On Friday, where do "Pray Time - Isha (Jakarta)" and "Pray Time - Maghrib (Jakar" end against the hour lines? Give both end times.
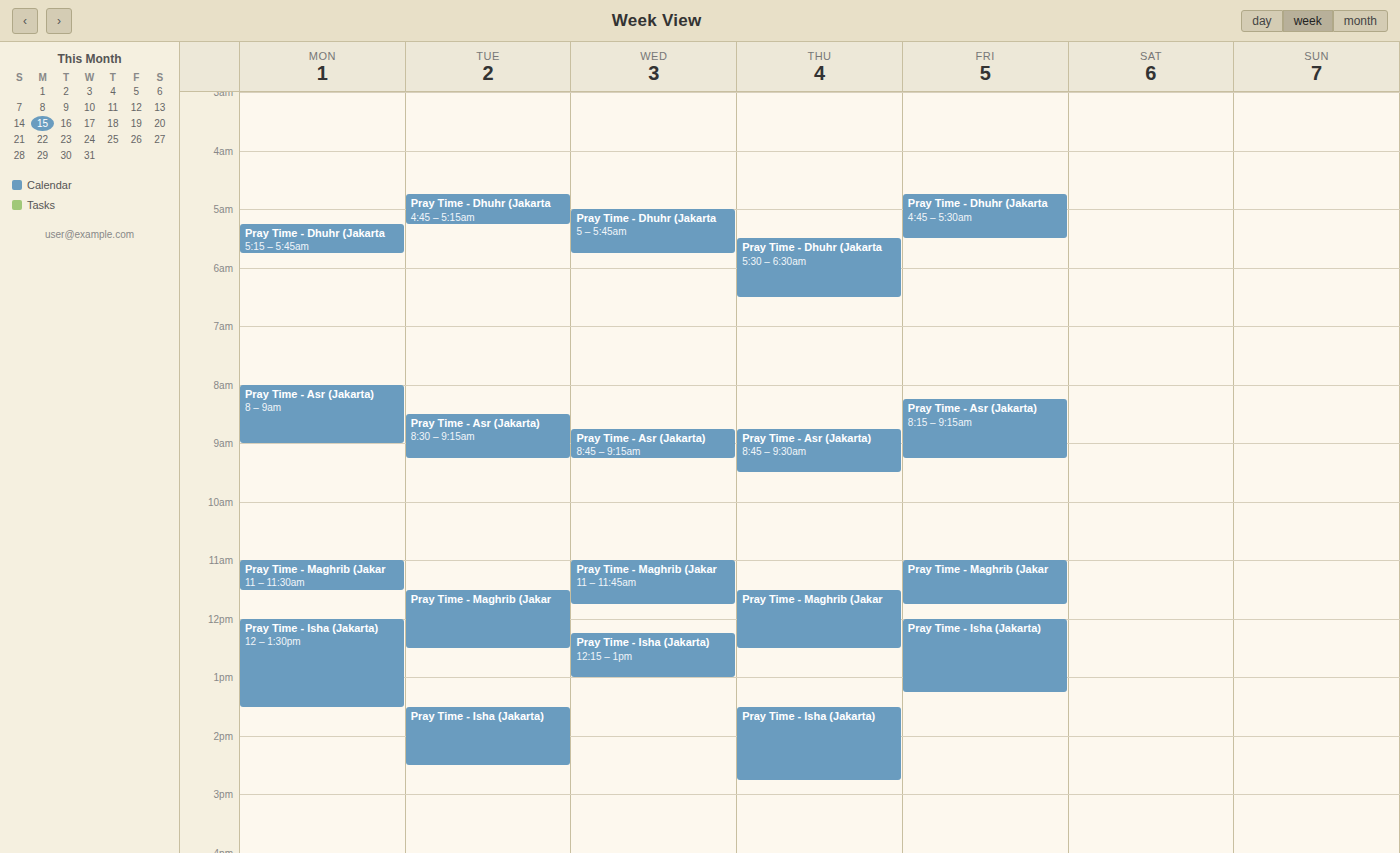
"Pray Time - Isha (Jakarta)": 1:15 PM, neither: a quarter of the way from the 1 PM line to the 2 PM line. "Pray Time - Maghrib (Jakar": 11:45 AM, neither: three quarters of the way from the 11 AM line to the 12 PM line.